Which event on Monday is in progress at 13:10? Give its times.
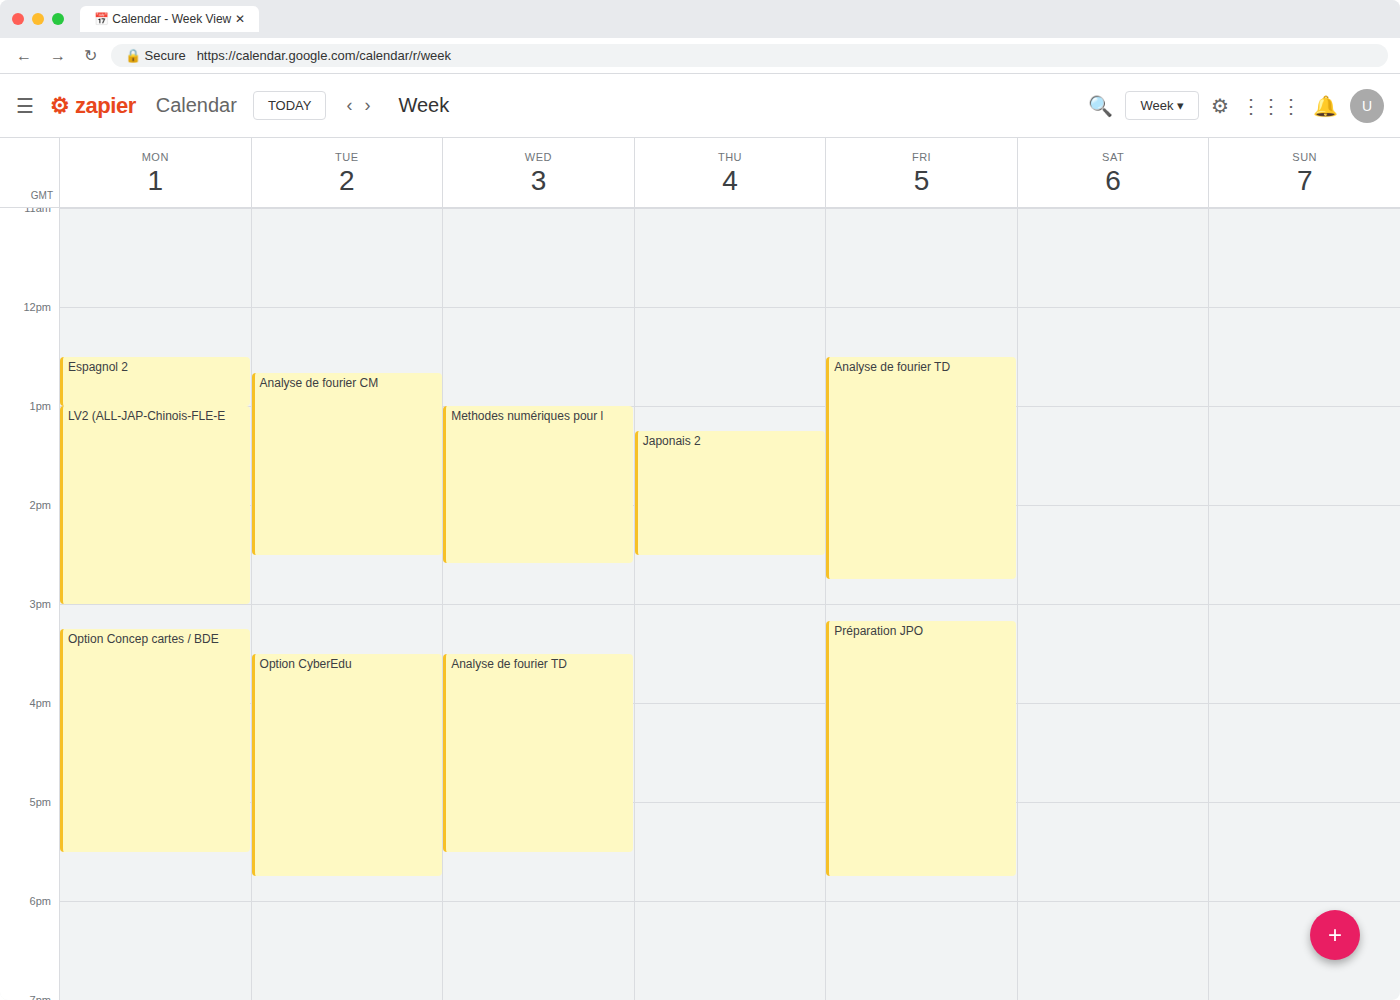
"LV2 (ALL-JAP-Chinois-FLE-E", 13:00 to 15:00